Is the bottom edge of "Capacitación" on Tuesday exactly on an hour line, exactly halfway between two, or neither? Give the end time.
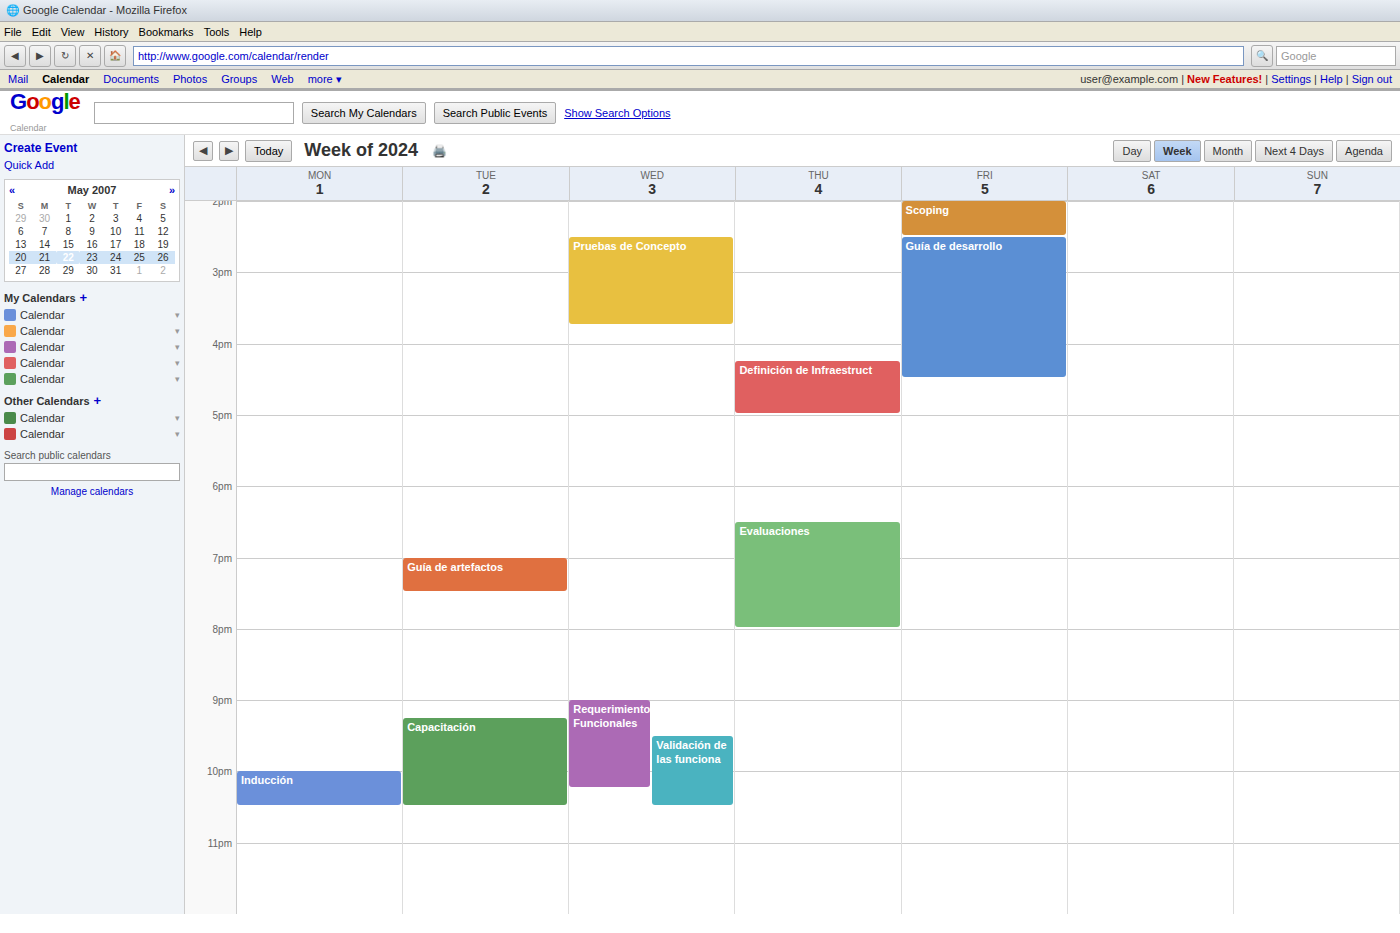
10:30 PM -- halfway between the 10 PM and 11 PM lines.